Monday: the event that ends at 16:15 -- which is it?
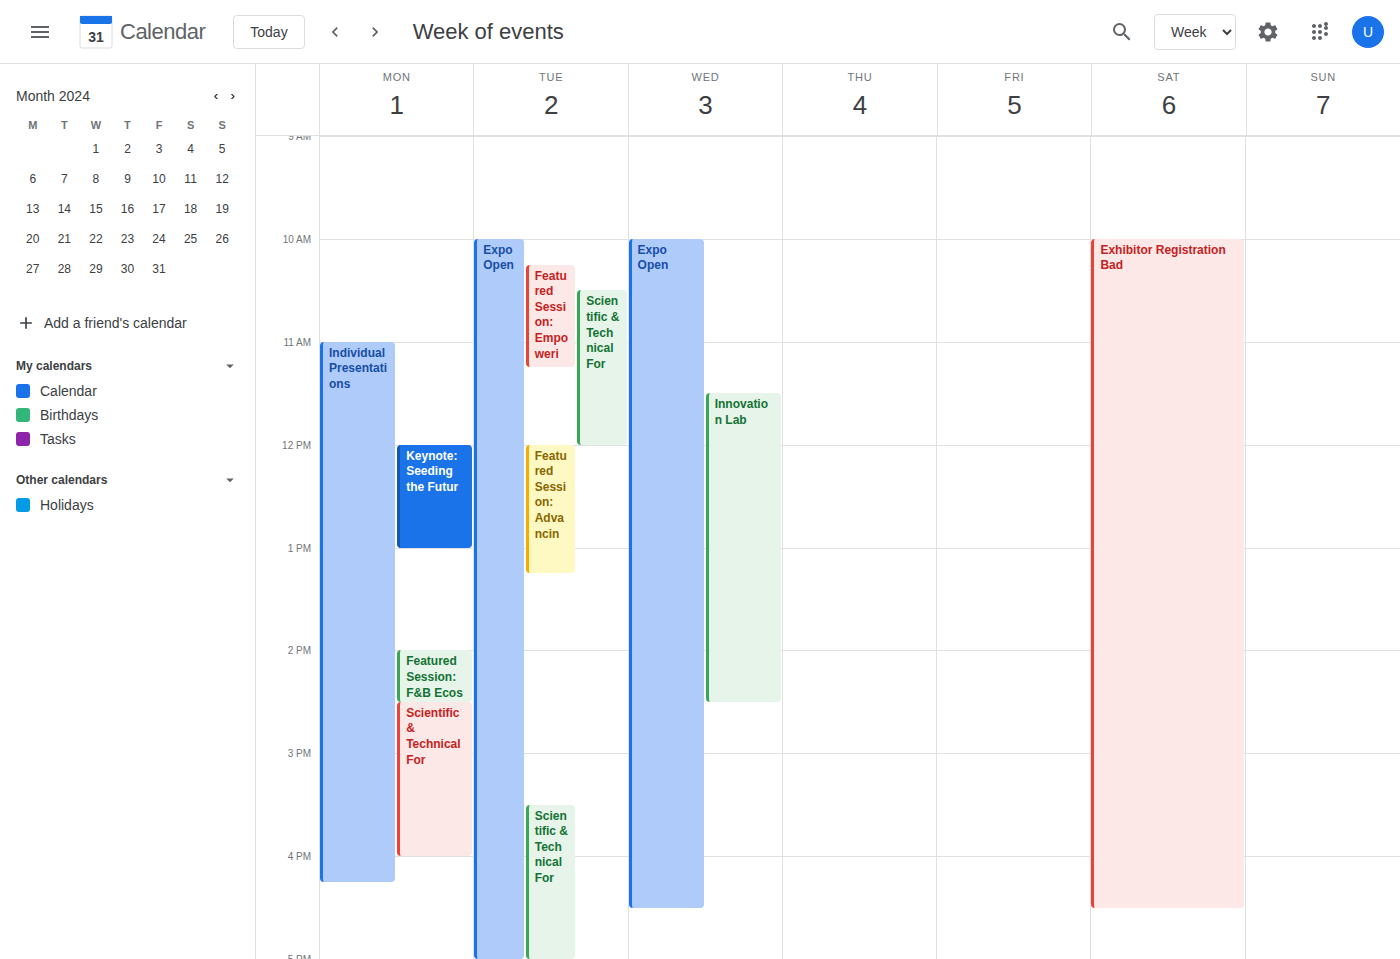
"Individual Presentations"